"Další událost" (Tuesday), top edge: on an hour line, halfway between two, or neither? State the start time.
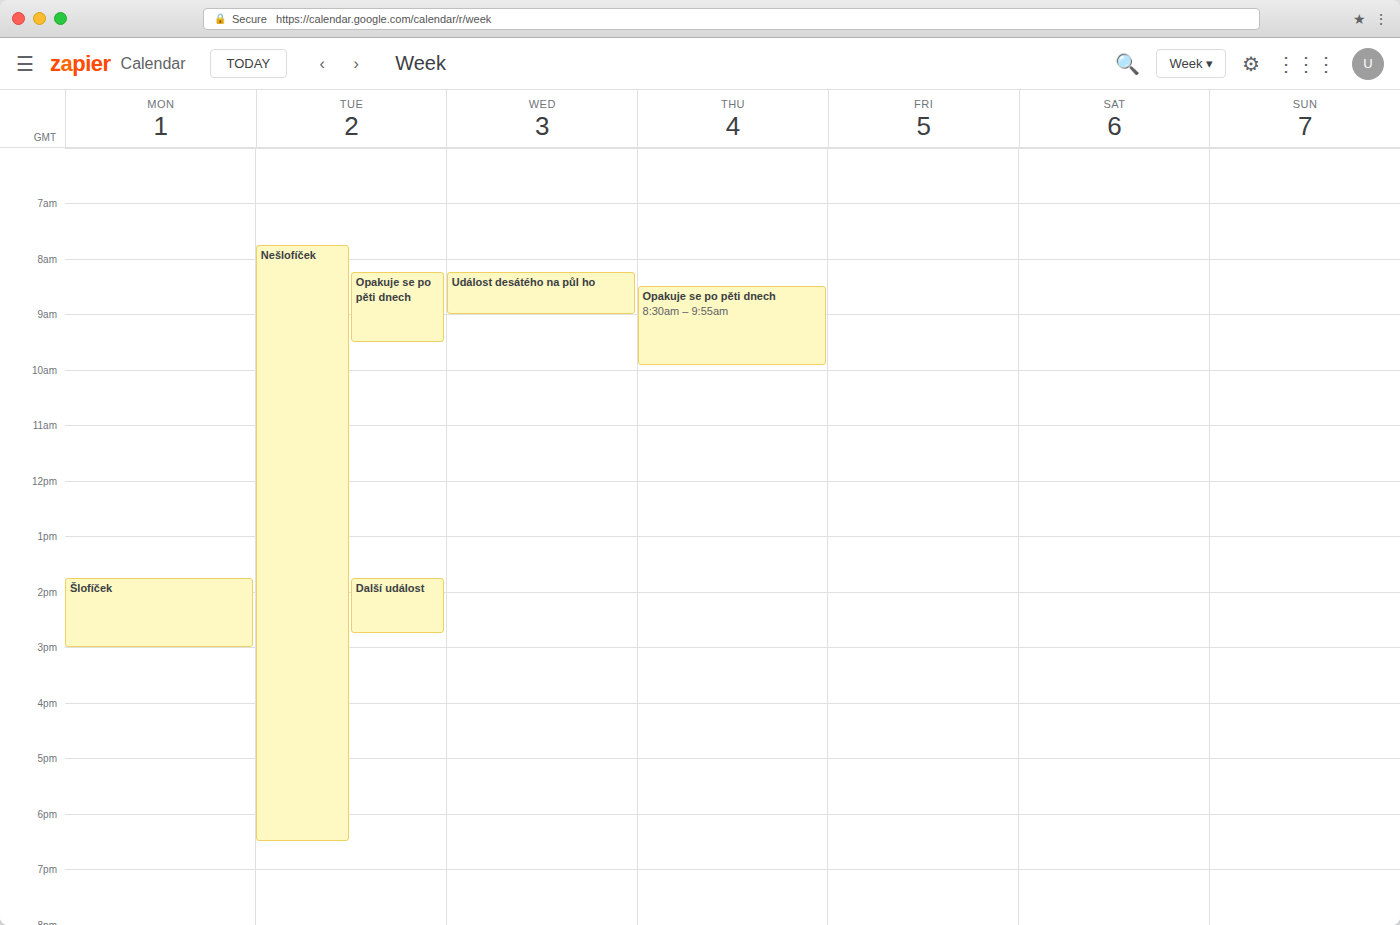
1:45 PM -- neither: three quarters of the way from the 1 PM line to the 2 PM line.